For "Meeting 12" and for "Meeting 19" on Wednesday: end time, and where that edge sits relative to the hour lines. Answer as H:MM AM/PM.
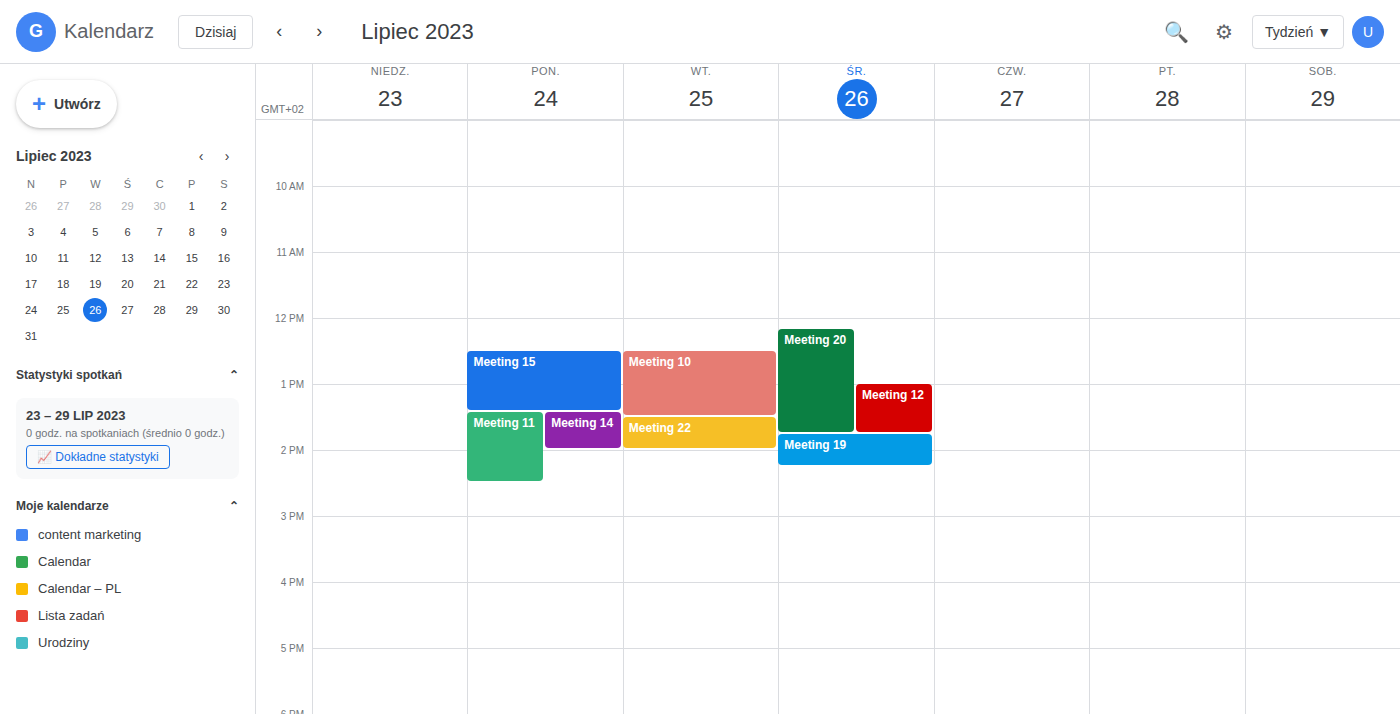
"Meeting 12": 1:45 PM, neither: three quarters of the way from the 1 PM line to the 2 PM line. "Meeting 19": 2:15 PM, neither: a quarter of the way from the 2 PM line to the 3 PM line.